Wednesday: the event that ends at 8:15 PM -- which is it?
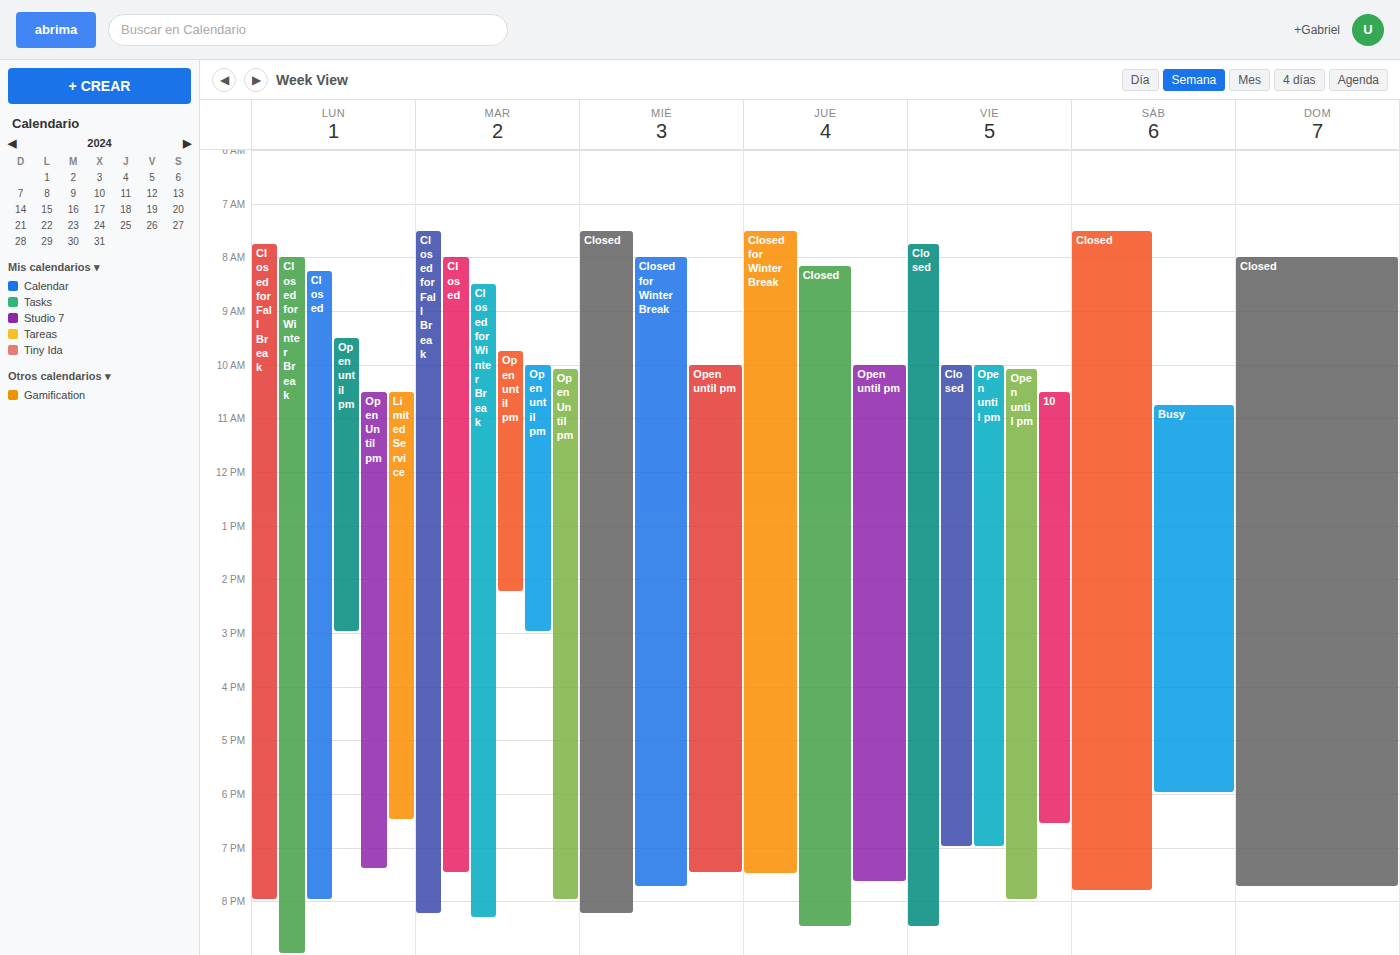
"Closed"